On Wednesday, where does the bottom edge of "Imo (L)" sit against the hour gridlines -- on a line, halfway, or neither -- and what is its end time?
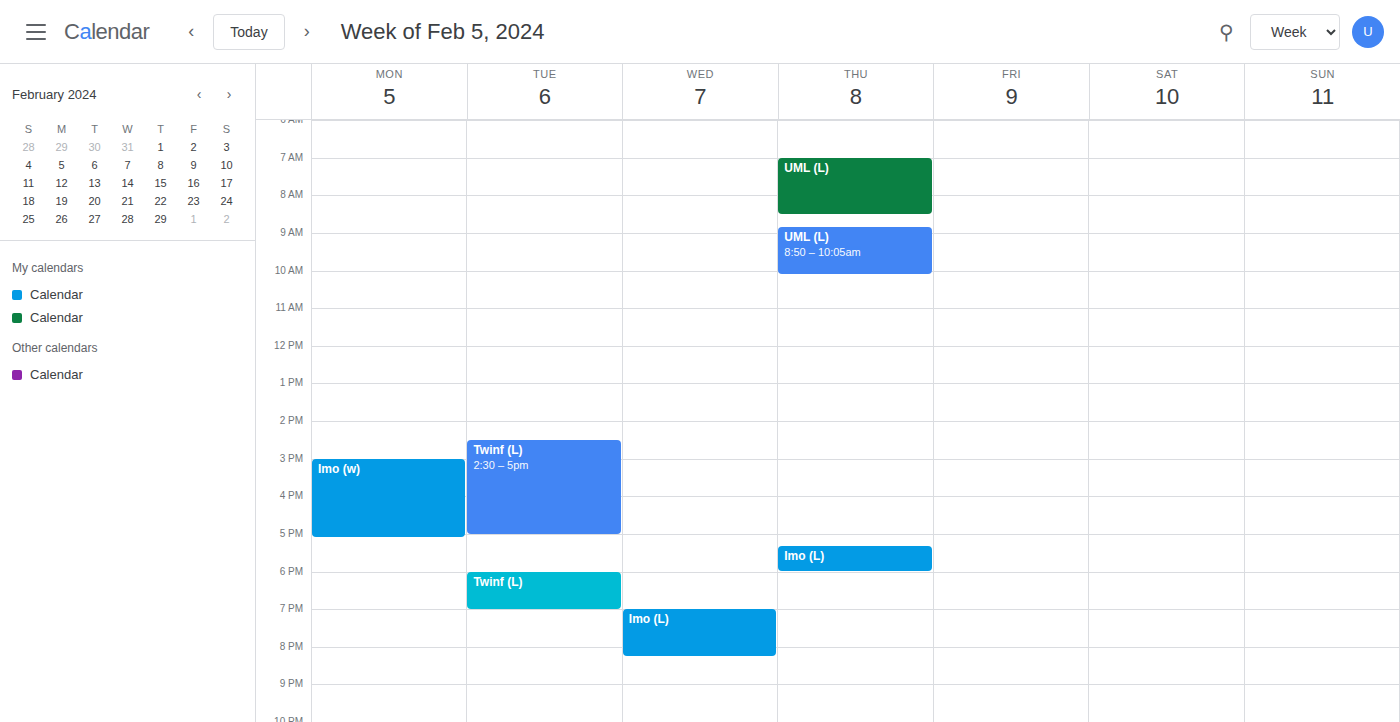
20:15 -- neither: a quarter of the way from the 20:00 line to the 21:00 line.